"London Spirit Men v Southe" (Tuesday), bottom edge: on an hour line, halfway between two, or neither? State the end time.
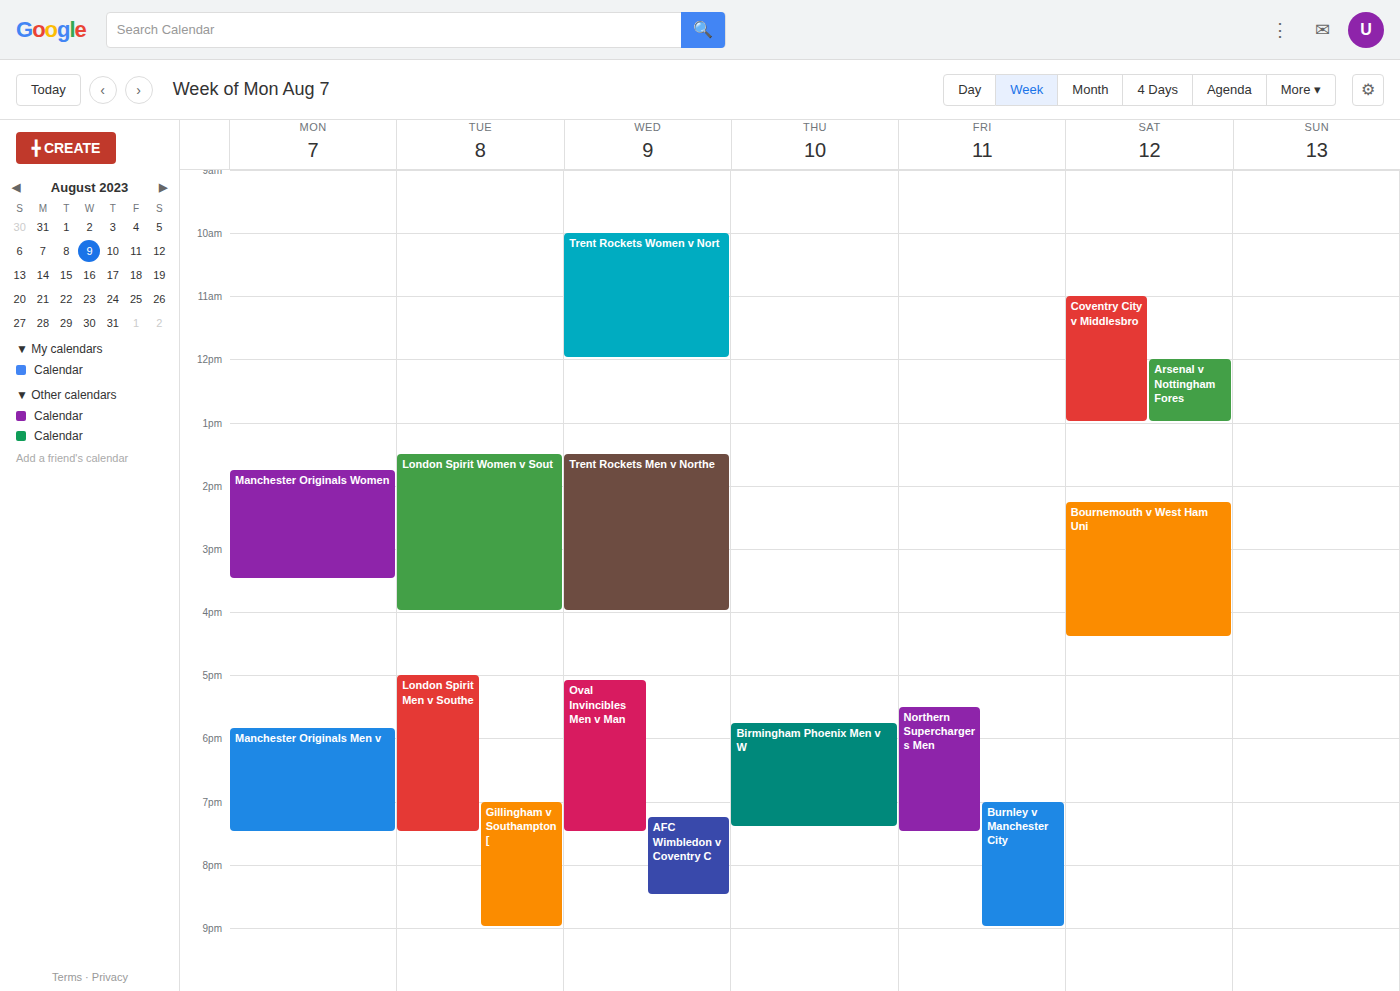
7:30 PM -- halfway between the 7 PM and 8 PM lines.